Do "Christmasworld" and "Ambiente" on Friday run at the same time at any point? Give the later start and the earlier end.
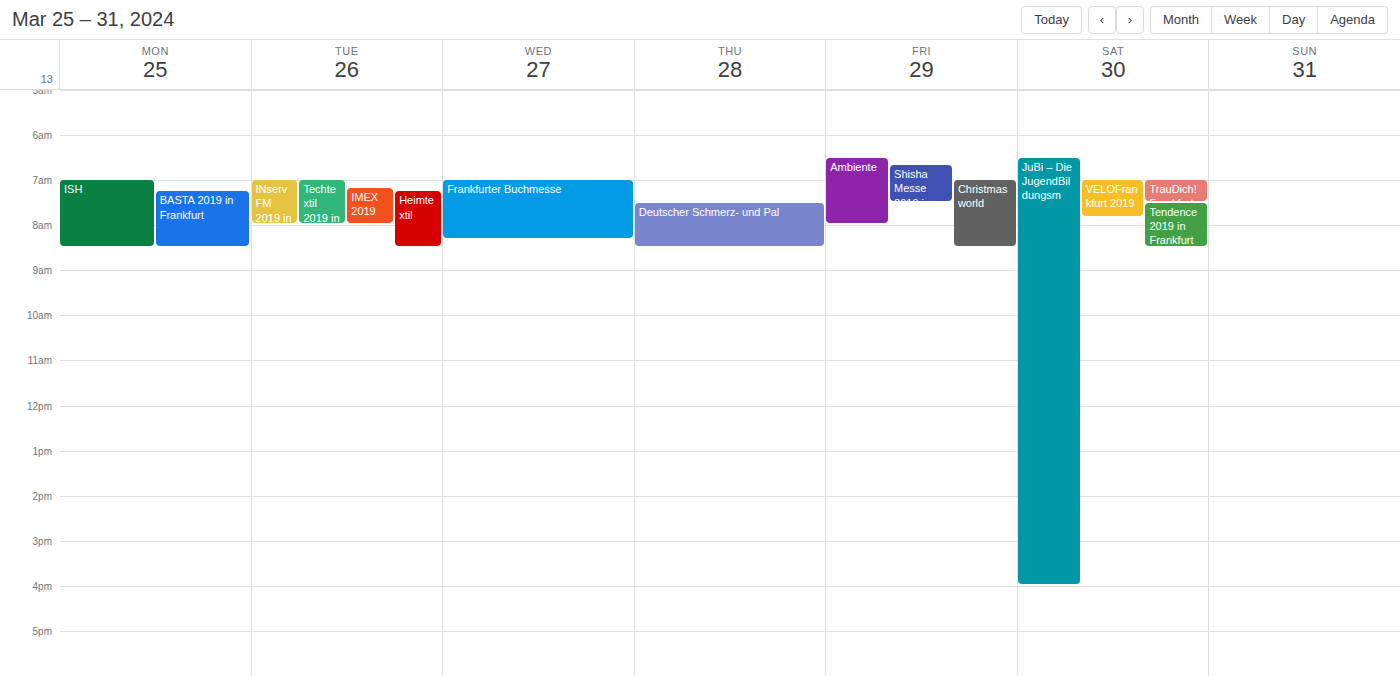
"Christmasworld" starts at 07:00, before "Ambiente" ends at 08:00 -- they overlap.